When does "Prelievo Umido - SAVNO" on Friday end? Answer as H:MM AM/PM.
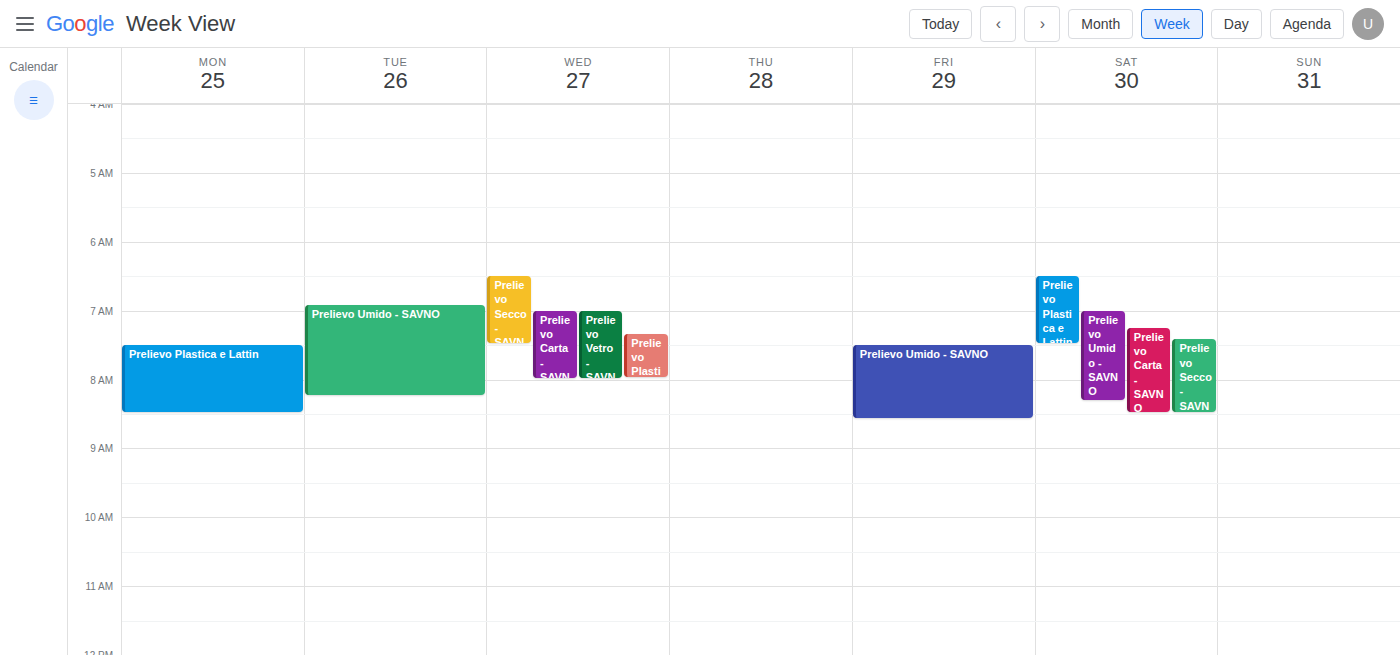
8:35 AM